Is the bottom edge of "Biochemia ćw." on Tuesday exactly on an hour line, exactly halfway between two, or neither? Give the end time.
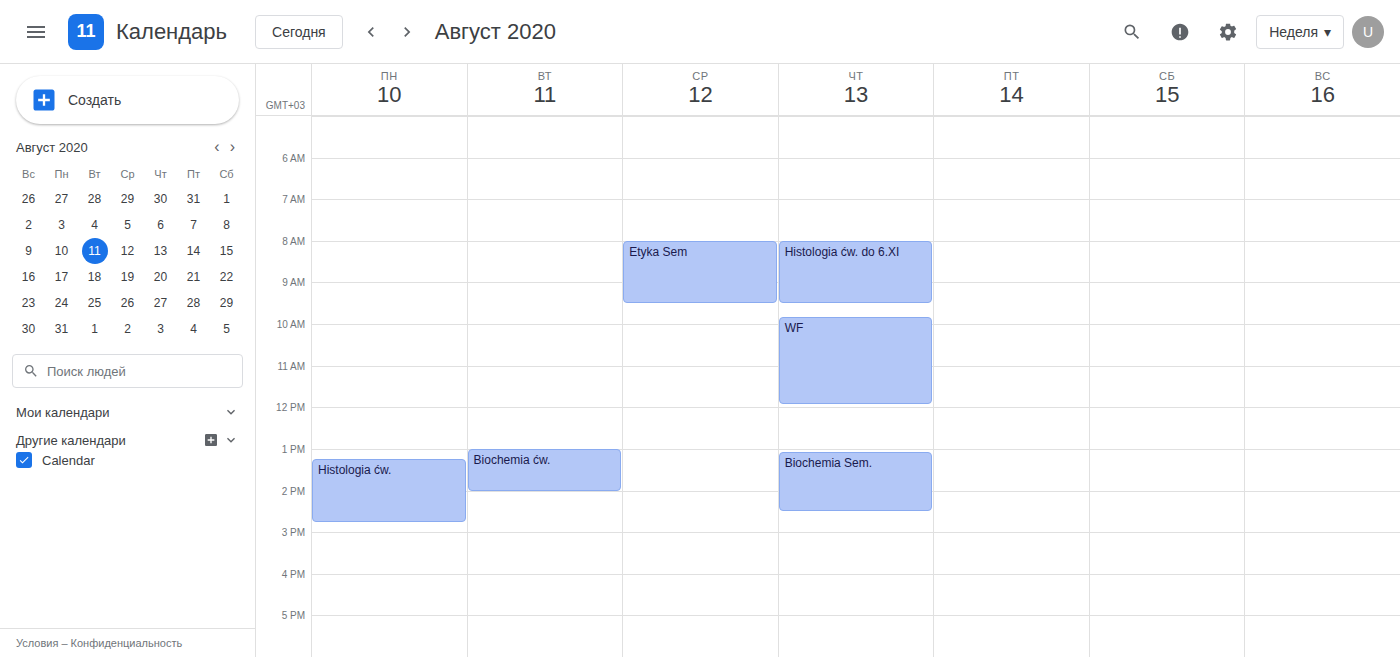
2:00 PM -- exactly on the 2 PM line.